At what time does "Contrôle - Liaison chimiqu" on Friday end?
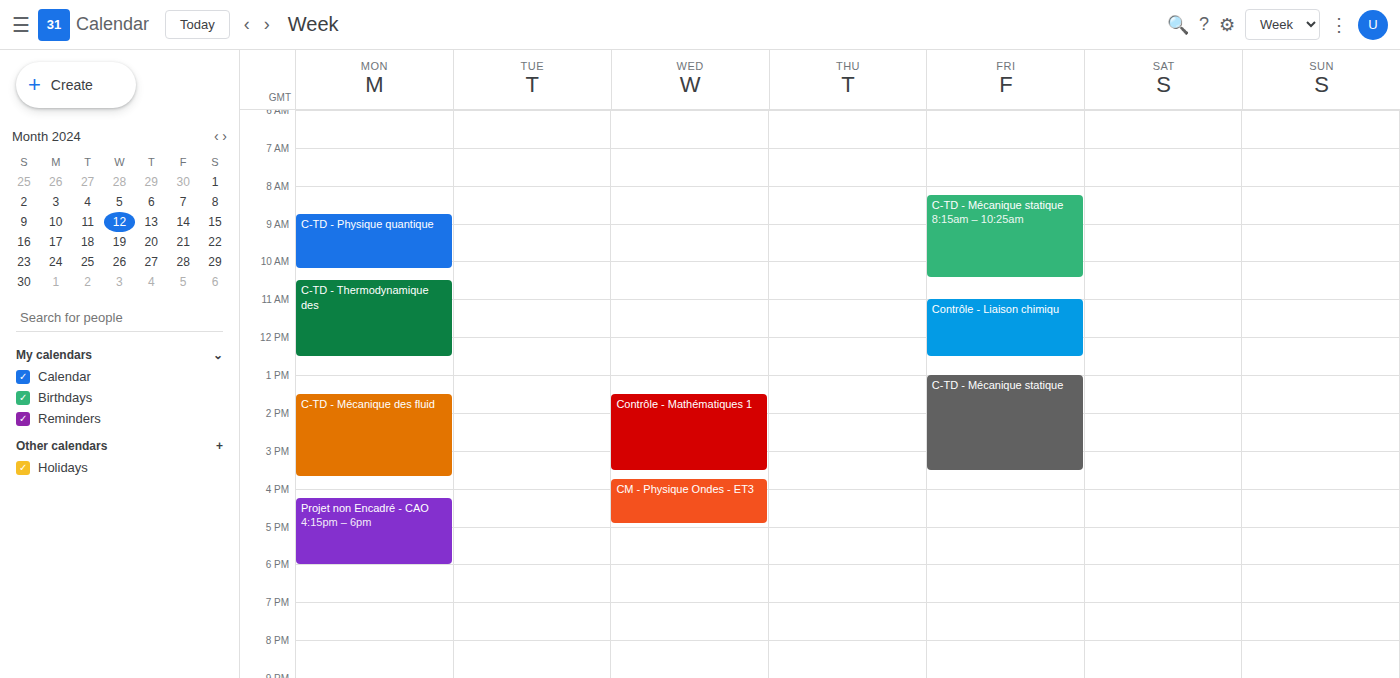
12:30